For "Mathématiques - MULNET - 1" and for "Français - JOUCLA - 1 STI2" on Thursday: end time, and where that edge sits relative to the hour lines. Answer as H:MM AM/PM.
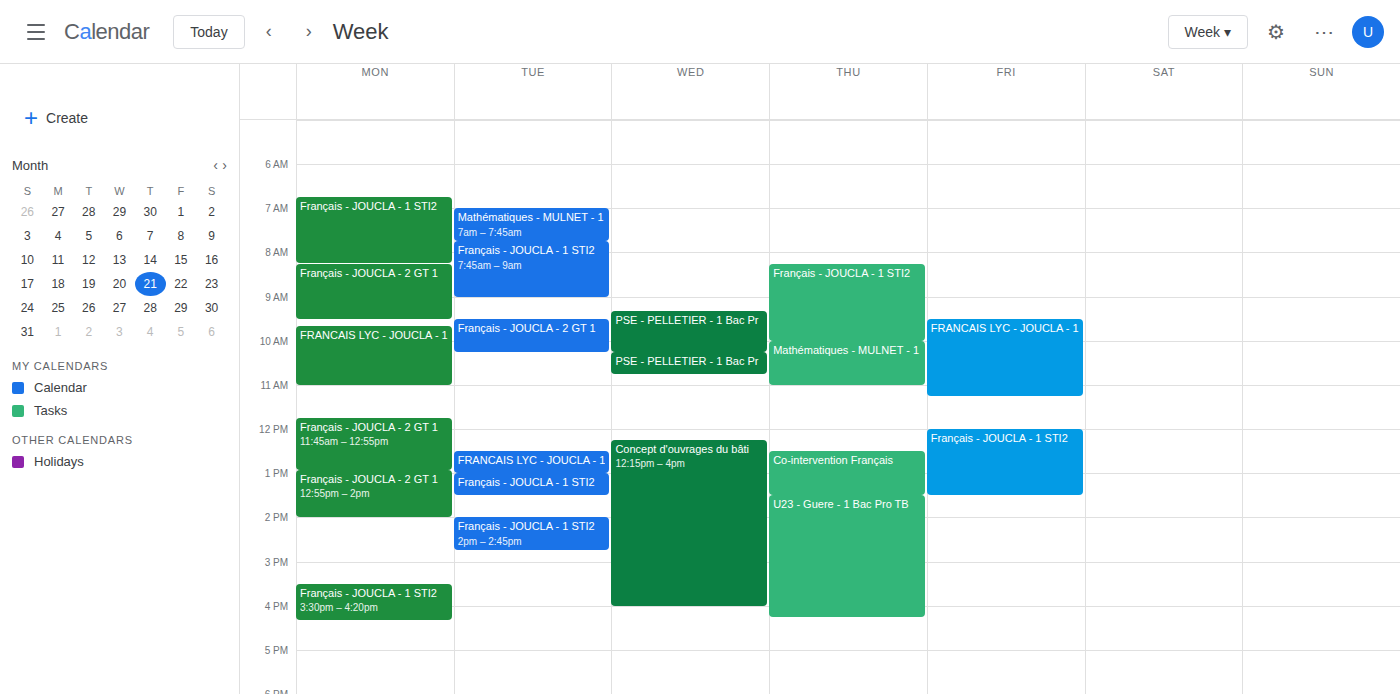
"Mathématiques - MULNET - 1": 11:00 AM, exactly on the 11 AM line. "Français - JOUCLA - 1 STI2": 10:00 AM, exactly on the 10 AM line.